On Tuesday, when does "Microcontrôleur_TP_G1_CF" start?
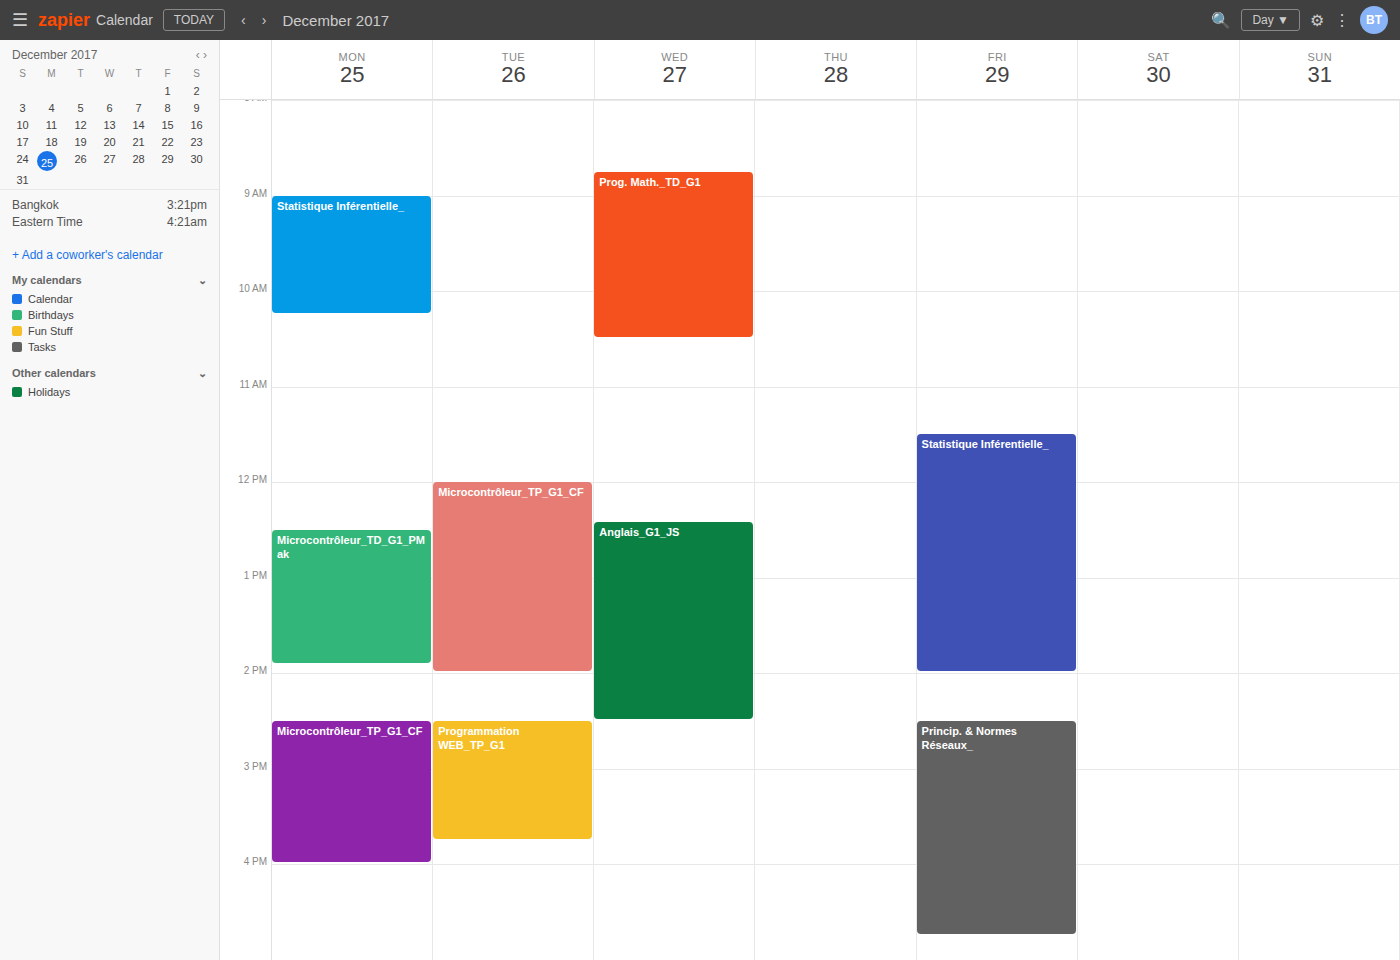
12:00 PM